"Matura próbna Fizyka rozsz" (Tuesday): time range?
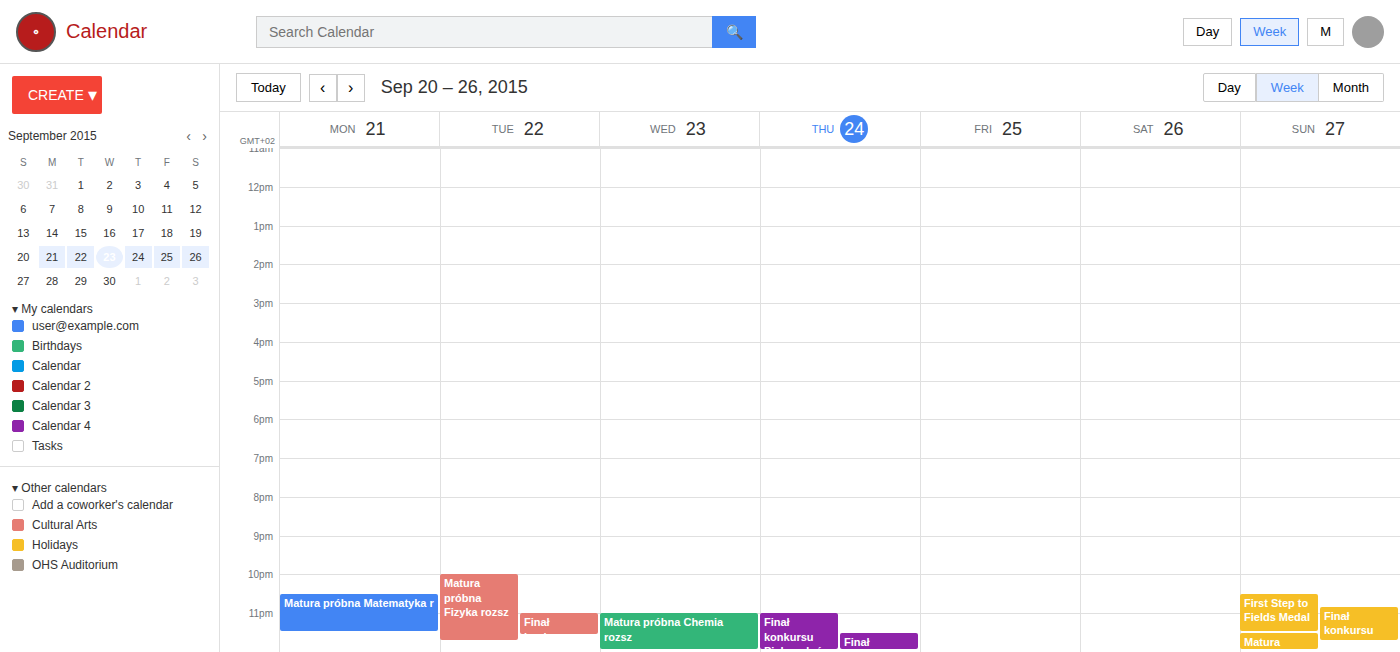
10:00 PM to 11:45 PM